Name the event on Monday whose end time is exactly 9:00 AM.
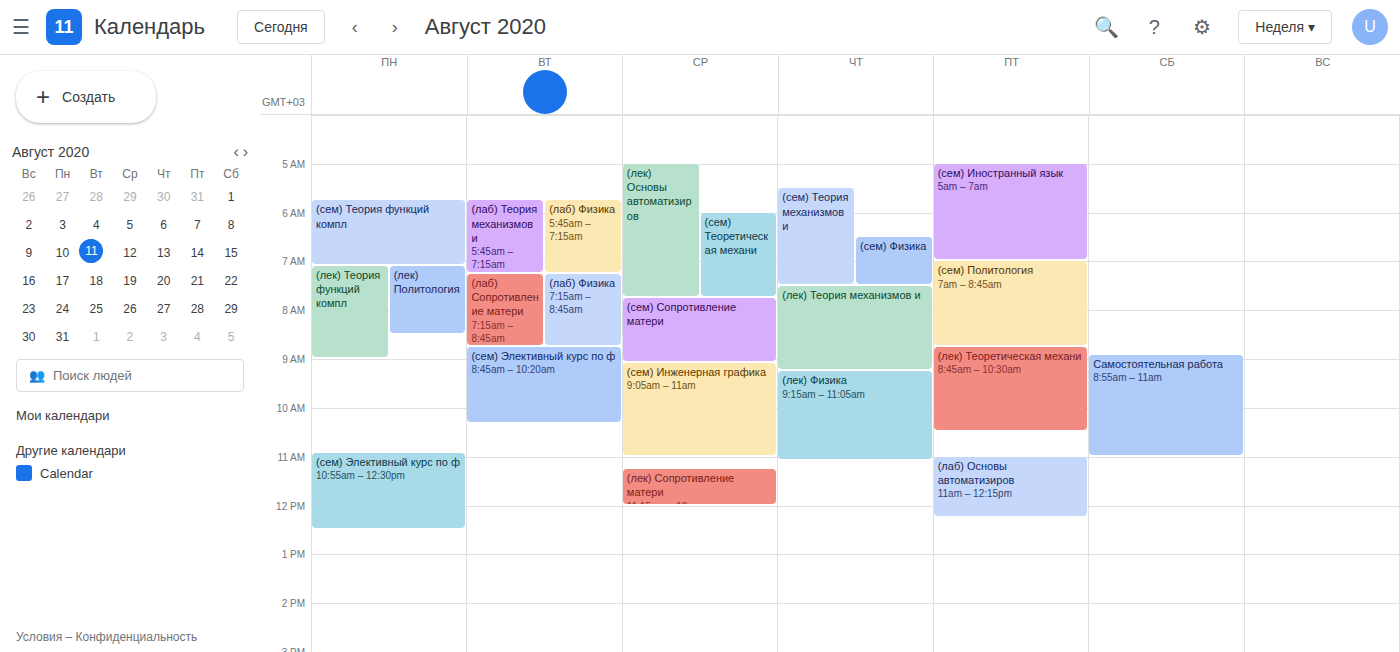
"(лек) Теория функций компл"